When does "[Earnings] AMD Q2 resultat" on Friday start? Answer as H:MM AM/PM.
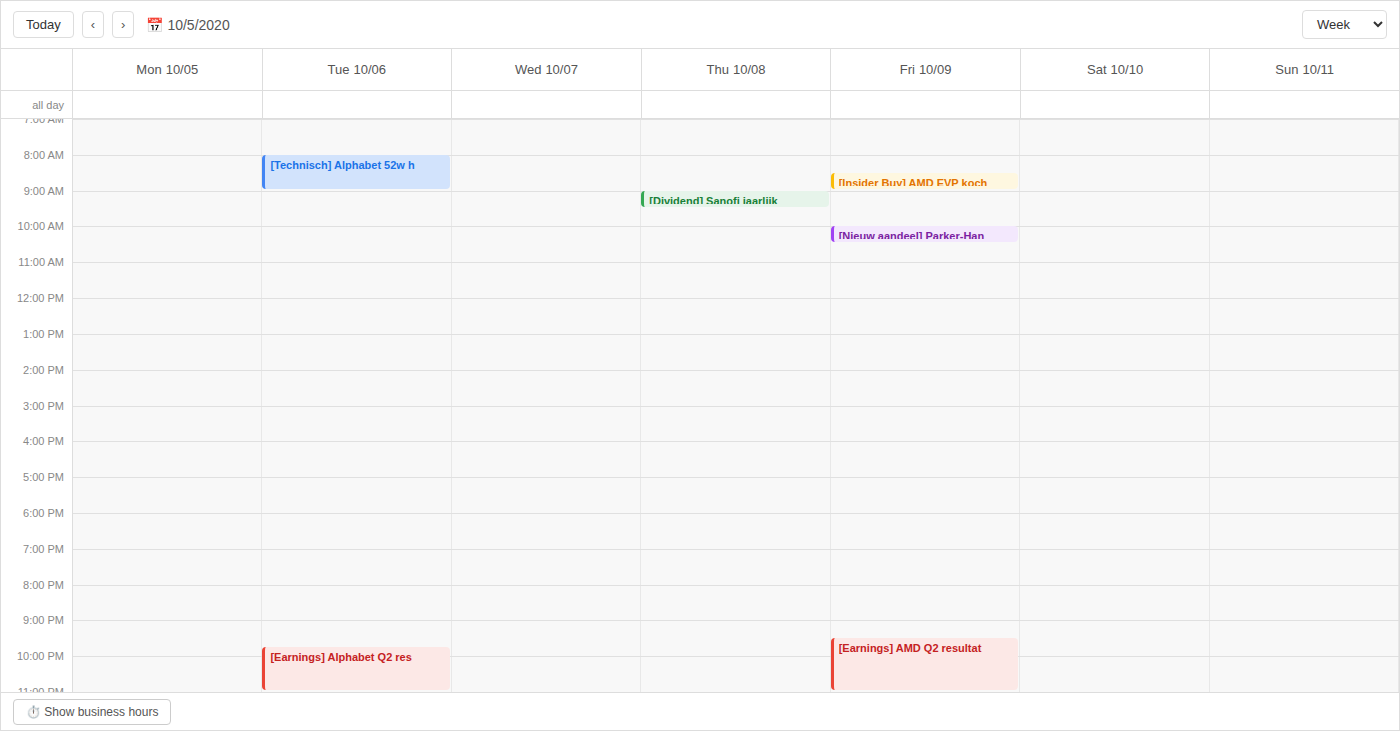
9:30 PM